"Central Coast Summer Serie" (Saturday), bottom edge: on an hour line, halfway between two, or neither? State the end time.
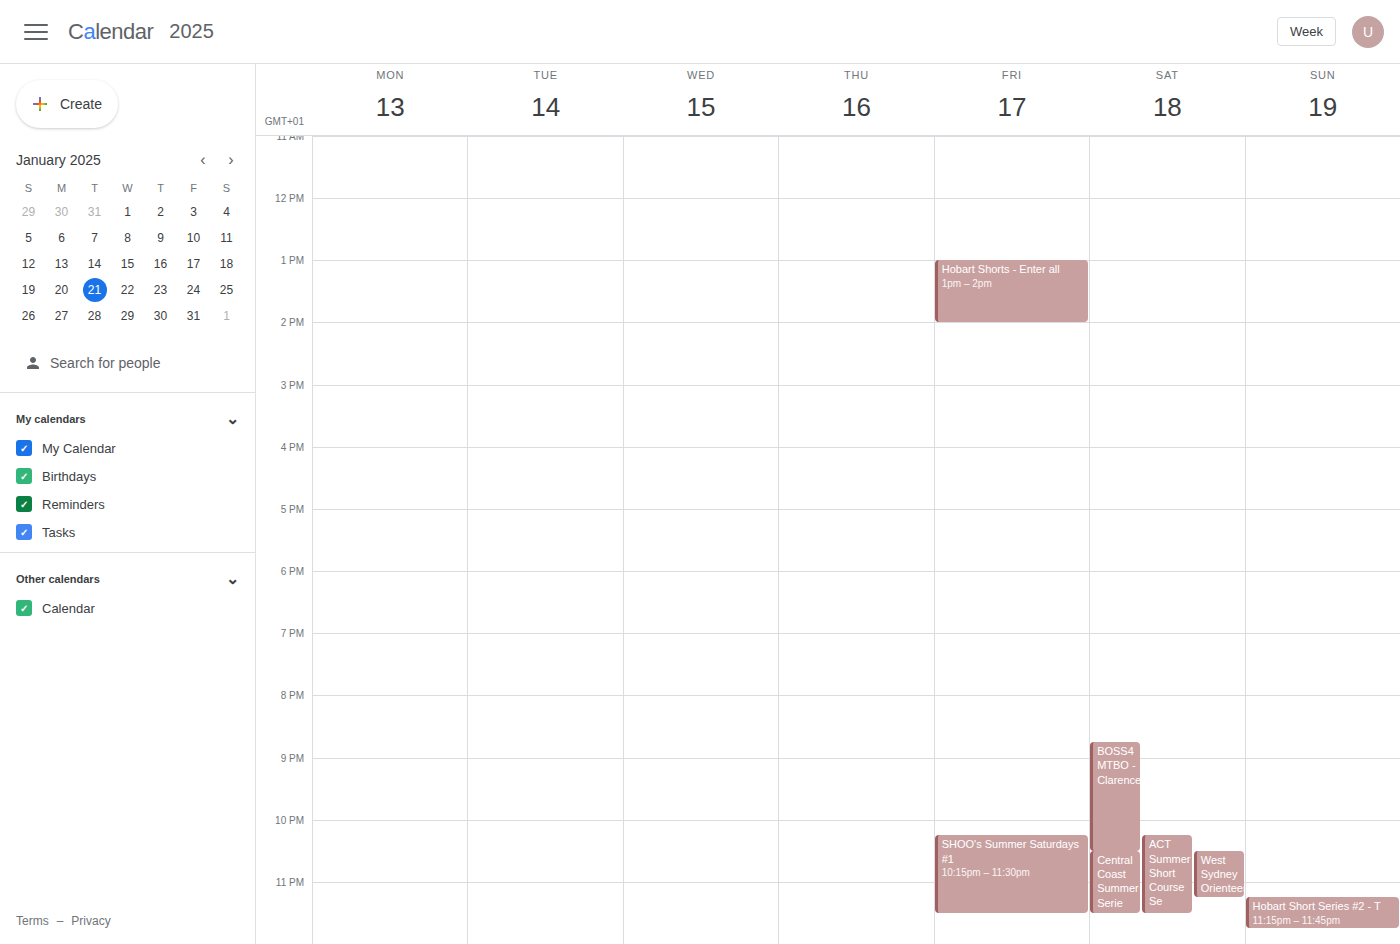
11:30 PM -- halfway between the 11 PM and 12 AM lines.